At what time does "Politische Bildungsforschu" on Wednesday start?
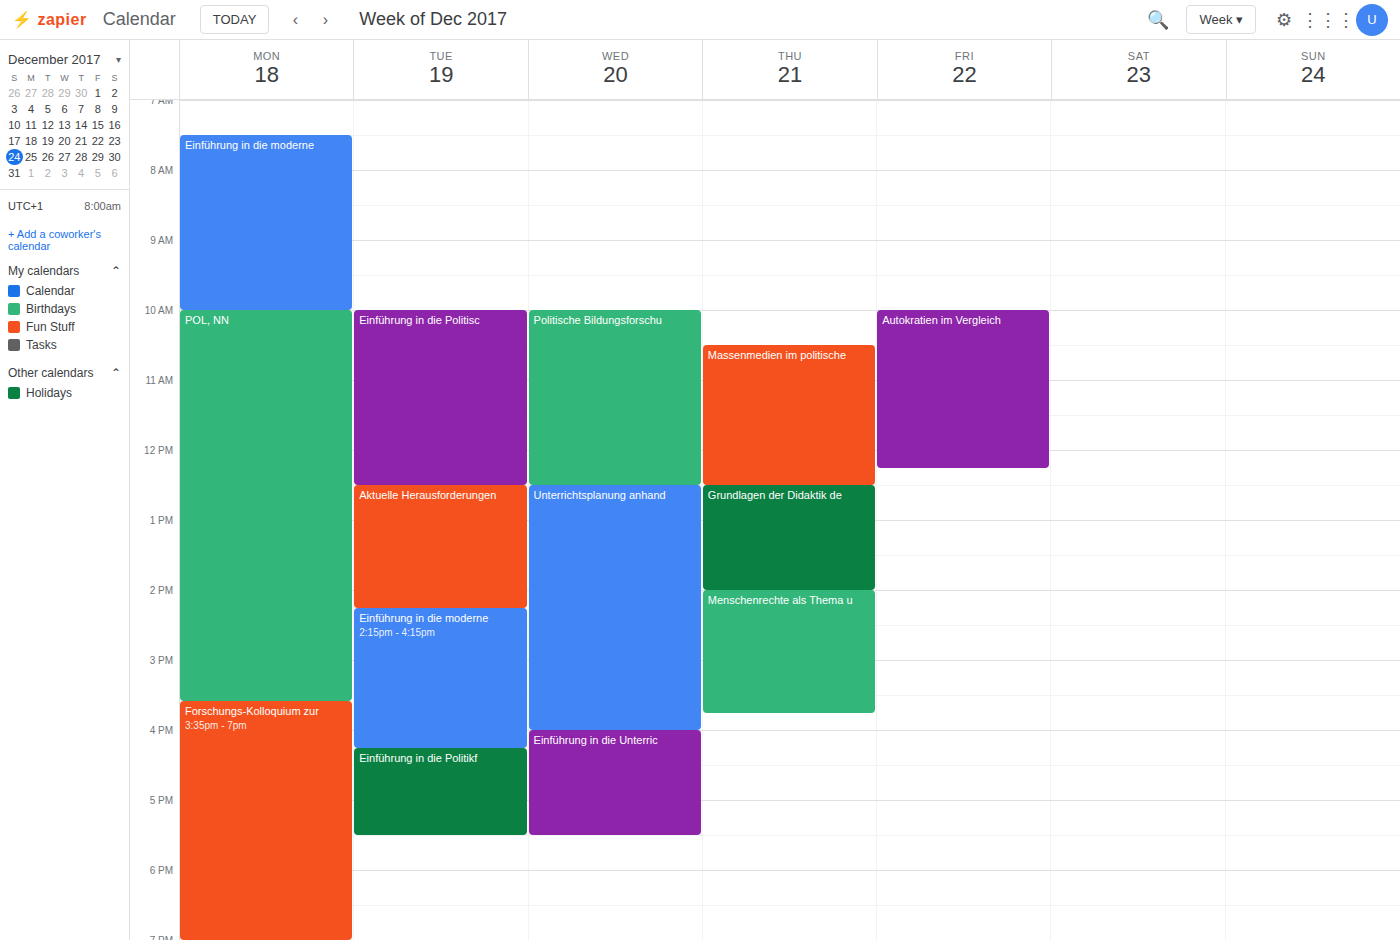
10:00 AM